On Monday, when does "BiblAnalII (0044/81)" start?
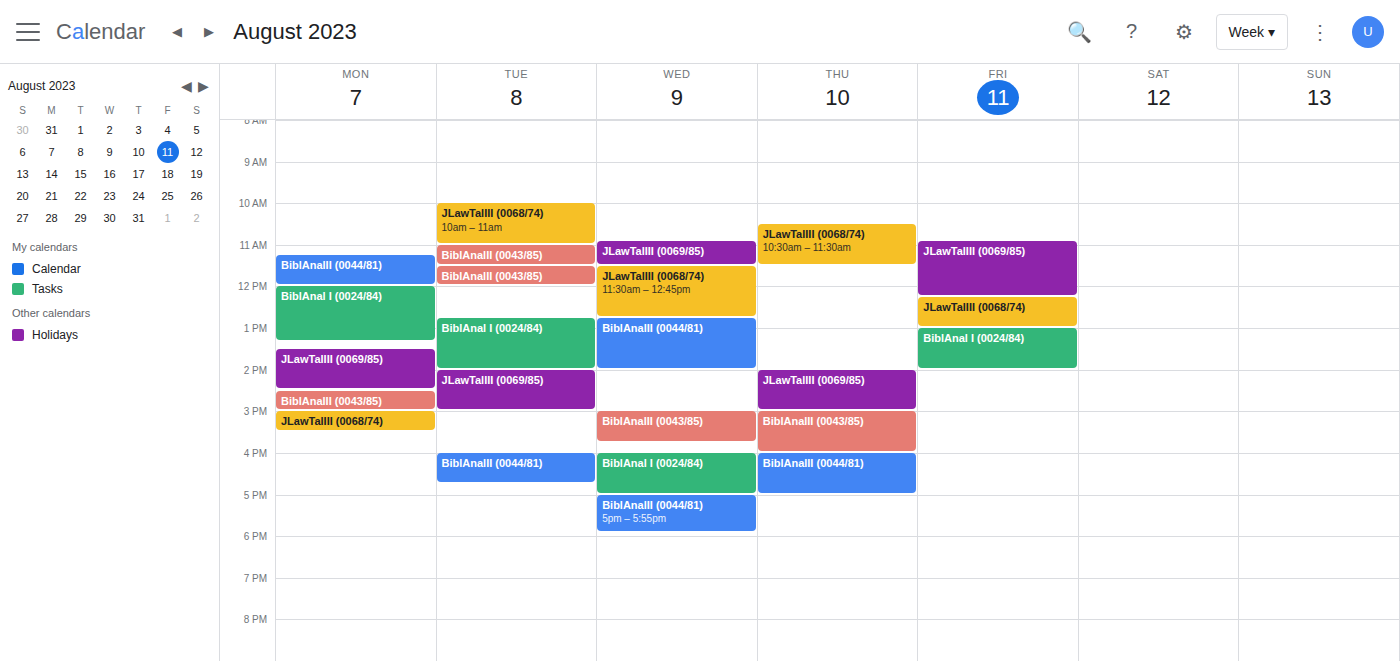
11:15